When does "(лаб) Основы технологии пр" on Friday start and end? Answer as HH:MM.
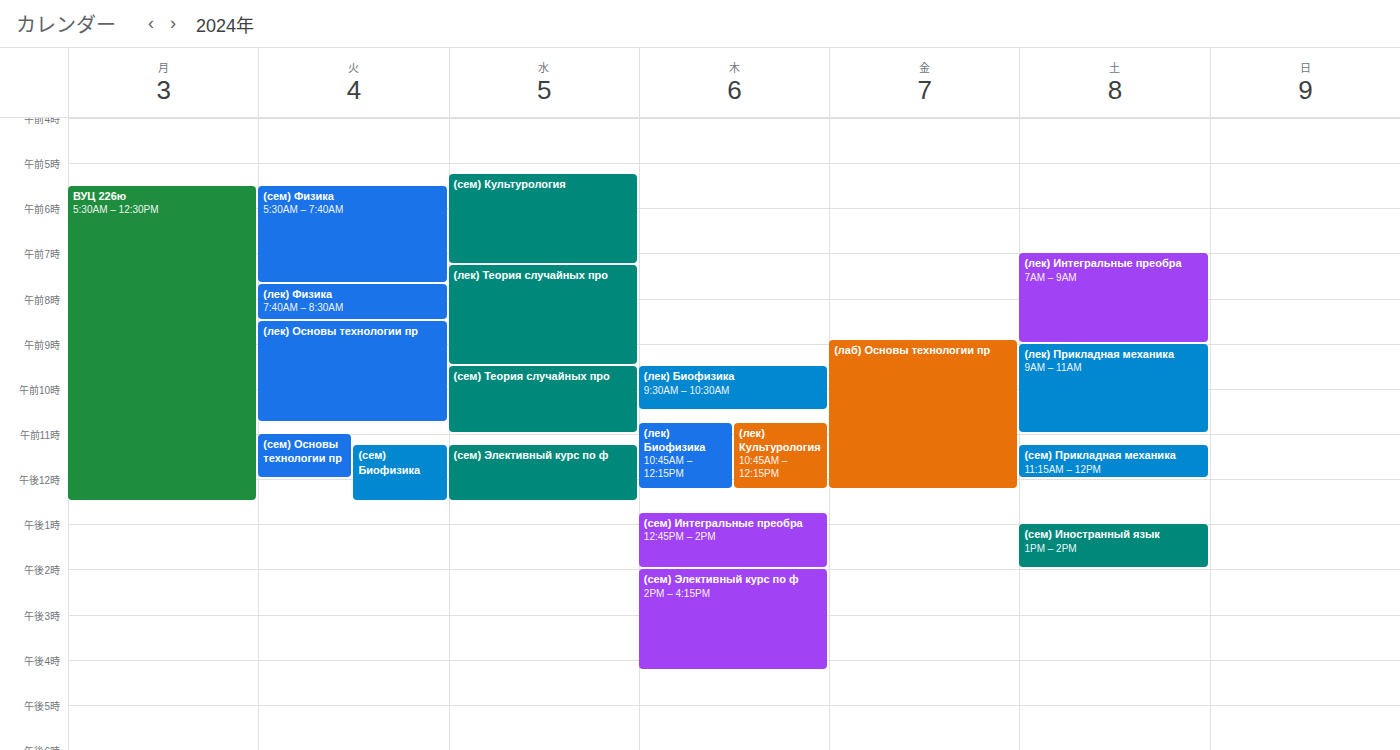
08:55 to 12:15